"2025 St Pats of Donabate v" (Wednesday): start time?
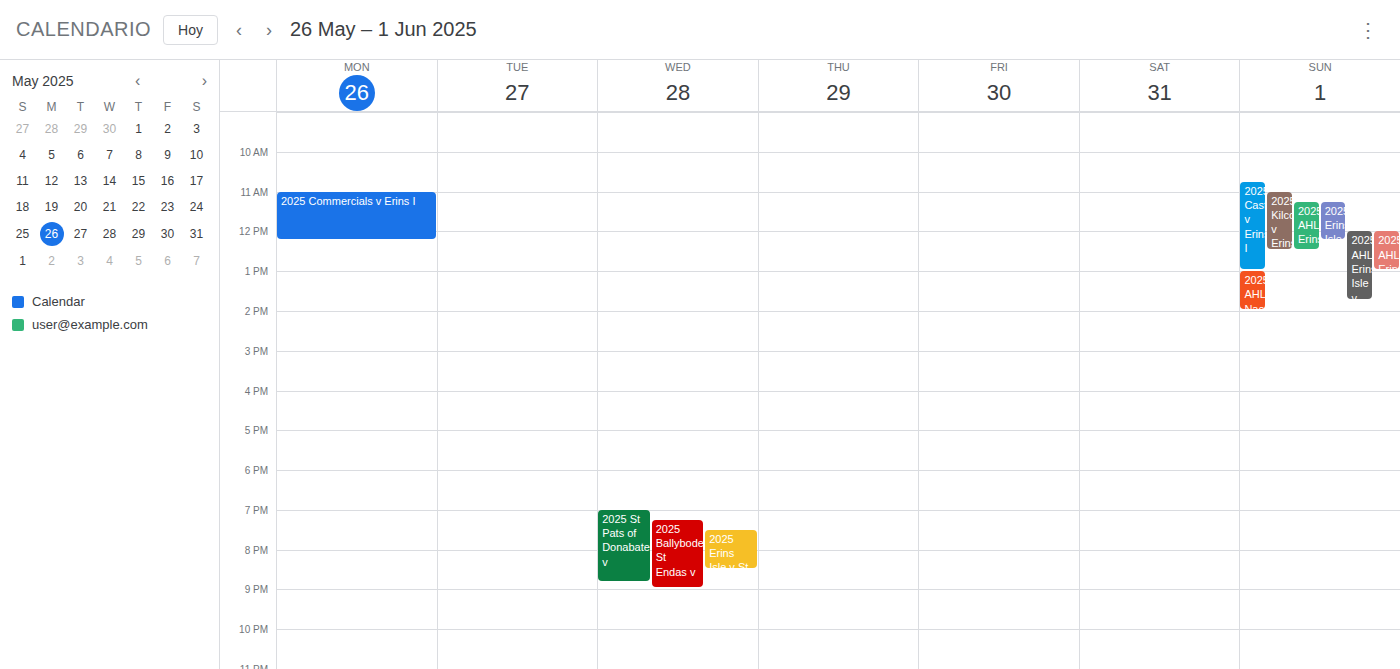
7:00 PM